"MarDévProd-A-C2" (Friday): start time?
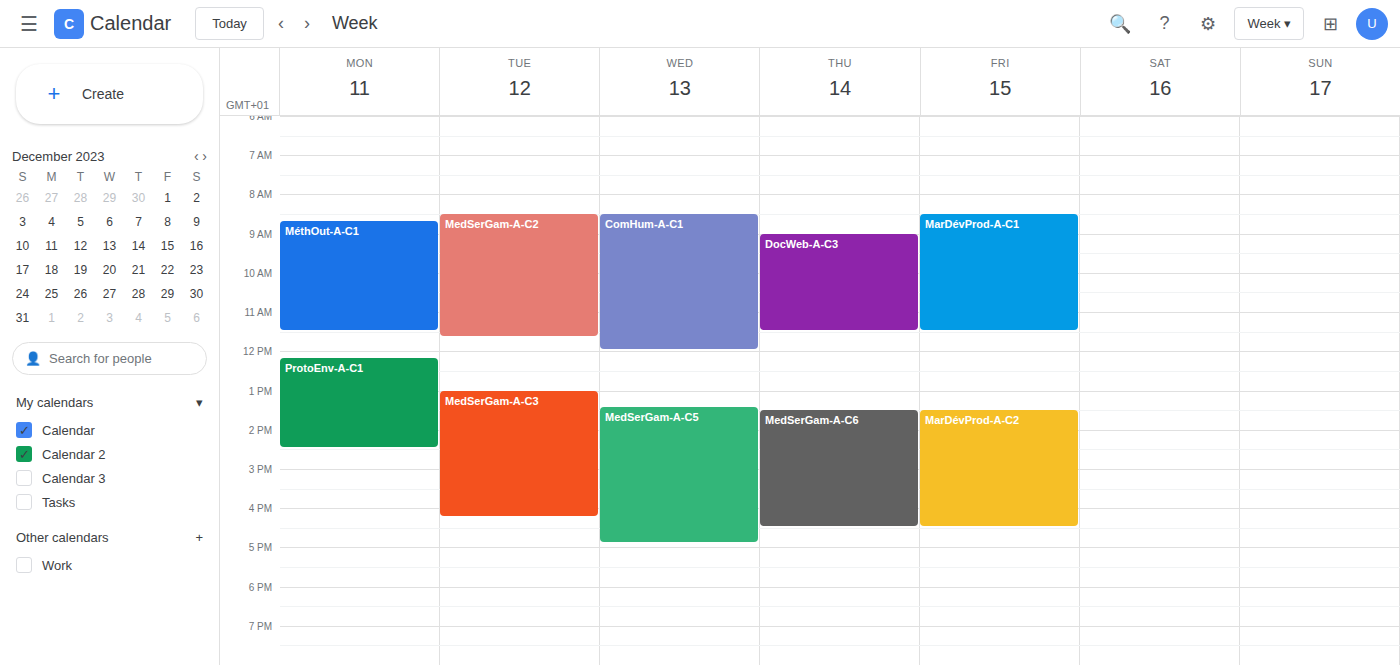
1:30 PM